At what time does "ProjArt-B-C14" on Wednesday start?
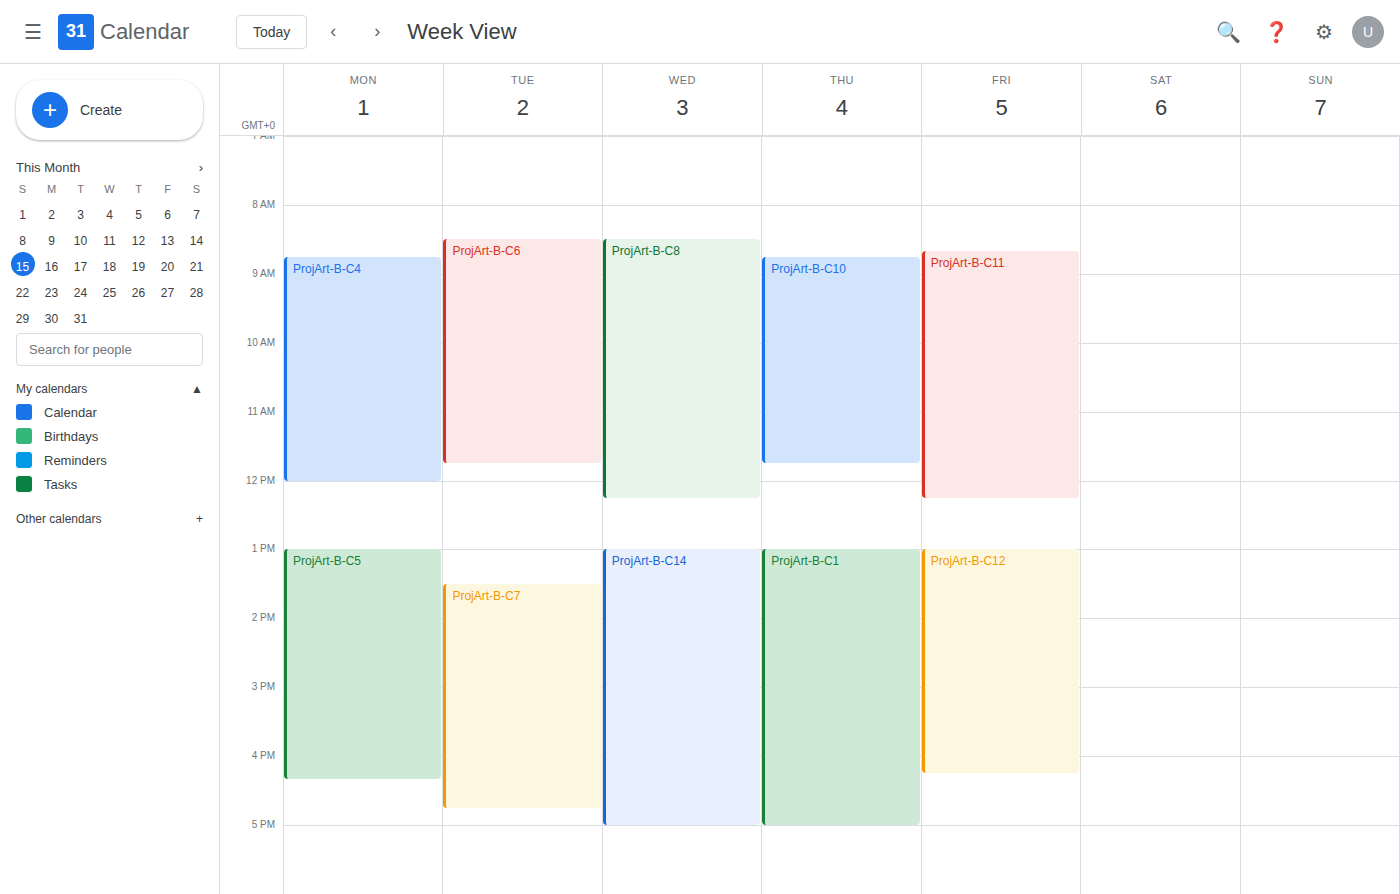
13:00